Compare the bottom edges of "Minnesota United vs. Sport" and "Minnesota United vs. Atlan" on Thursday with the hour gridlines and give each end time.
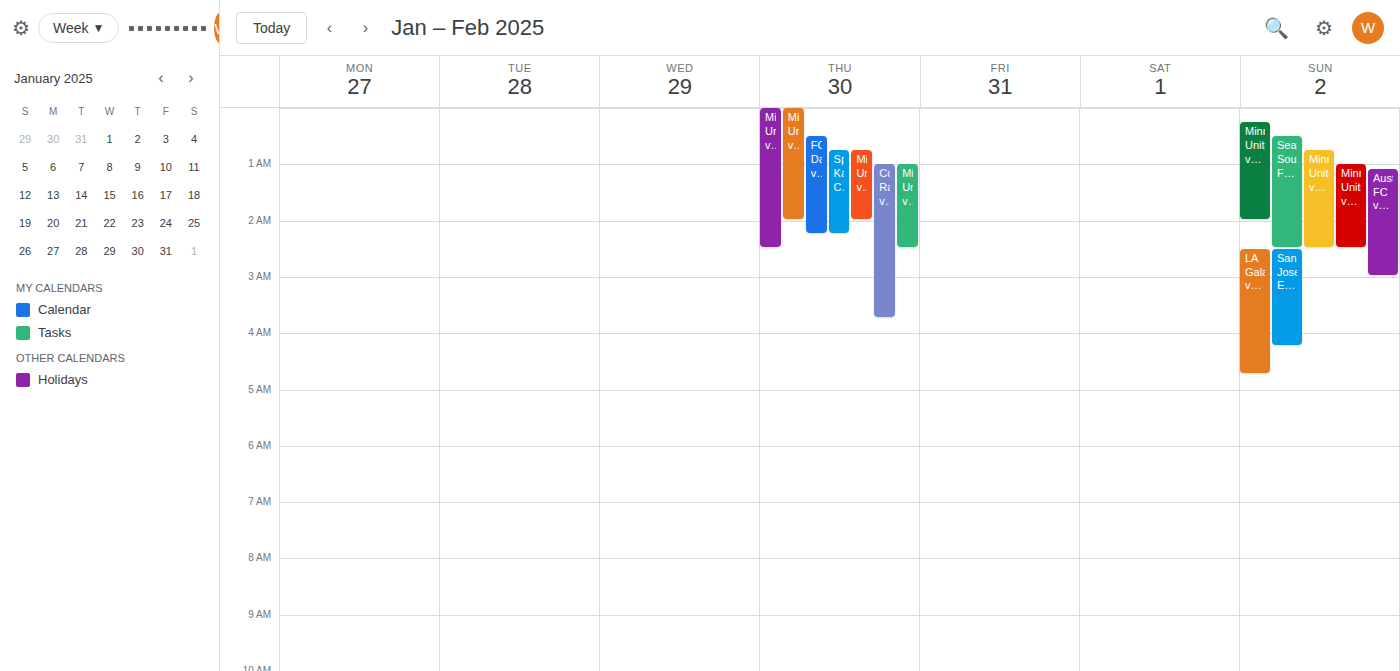
"Minnesota United vs. Sport": 2:00 AM, exactly on the 2 AM line. "Minnesota United vs. Atlan": 2:30 AM, halfway between the 2 AM and 3 AM lines.